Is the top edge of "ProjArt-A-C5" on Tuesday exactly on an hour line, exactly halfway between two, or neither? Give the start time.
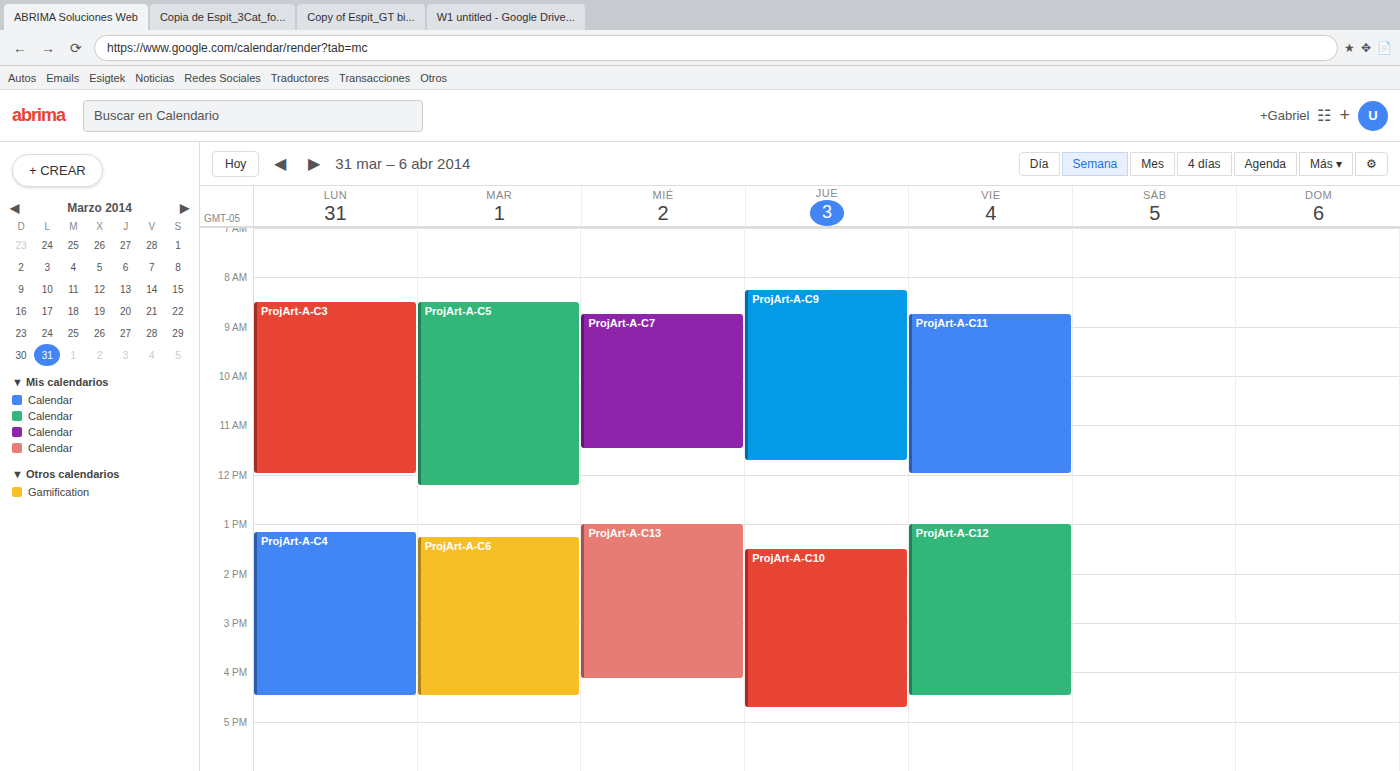
8:30 AM -- halfway between the 8 AM and 9 AM lines.